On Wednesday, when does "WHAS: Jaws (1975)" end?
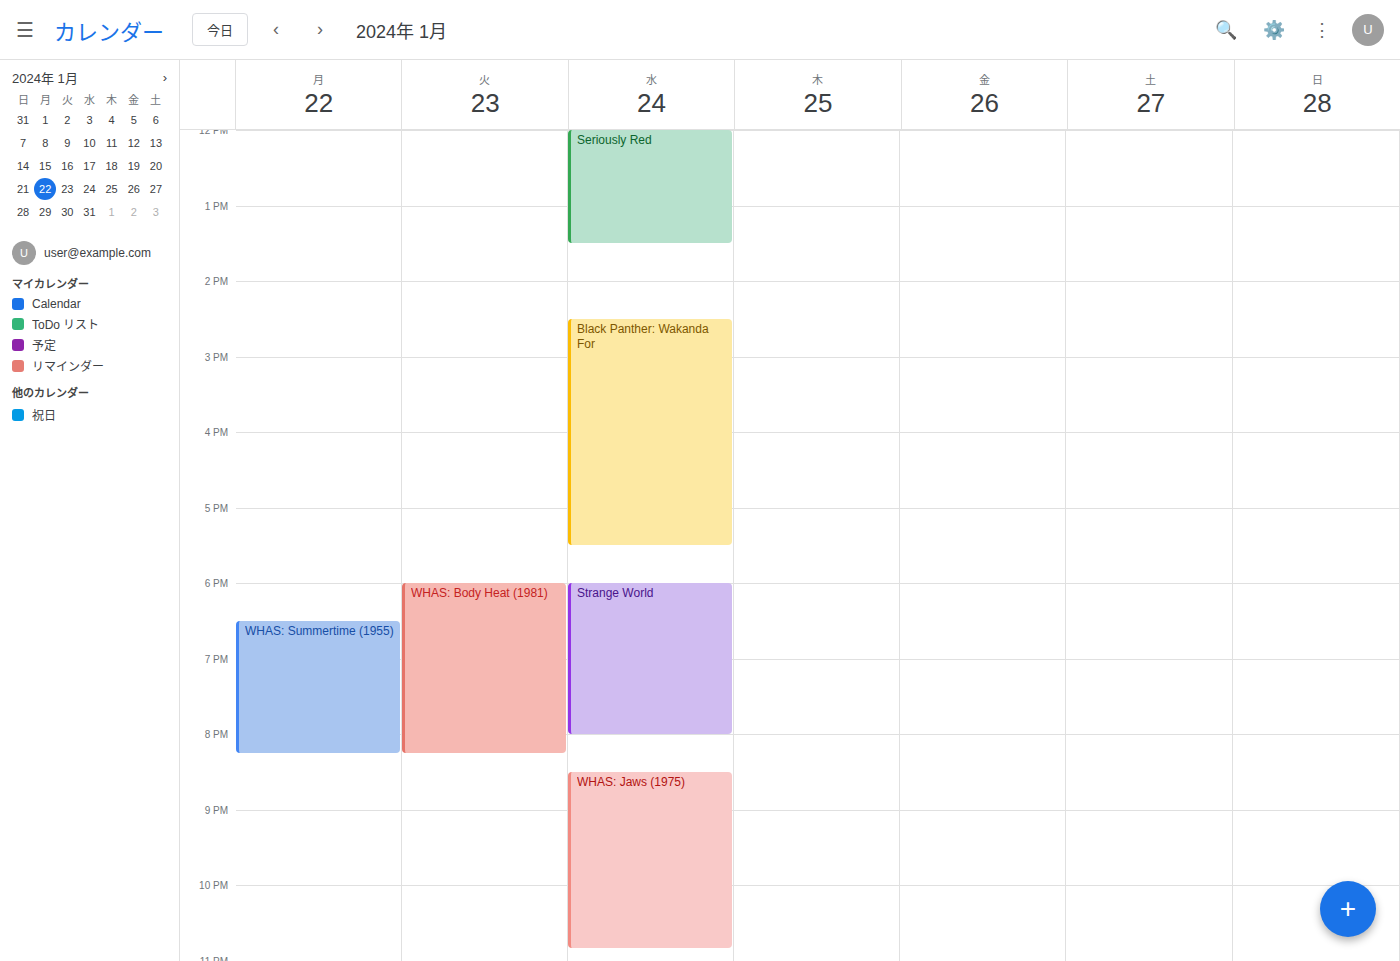
22:50